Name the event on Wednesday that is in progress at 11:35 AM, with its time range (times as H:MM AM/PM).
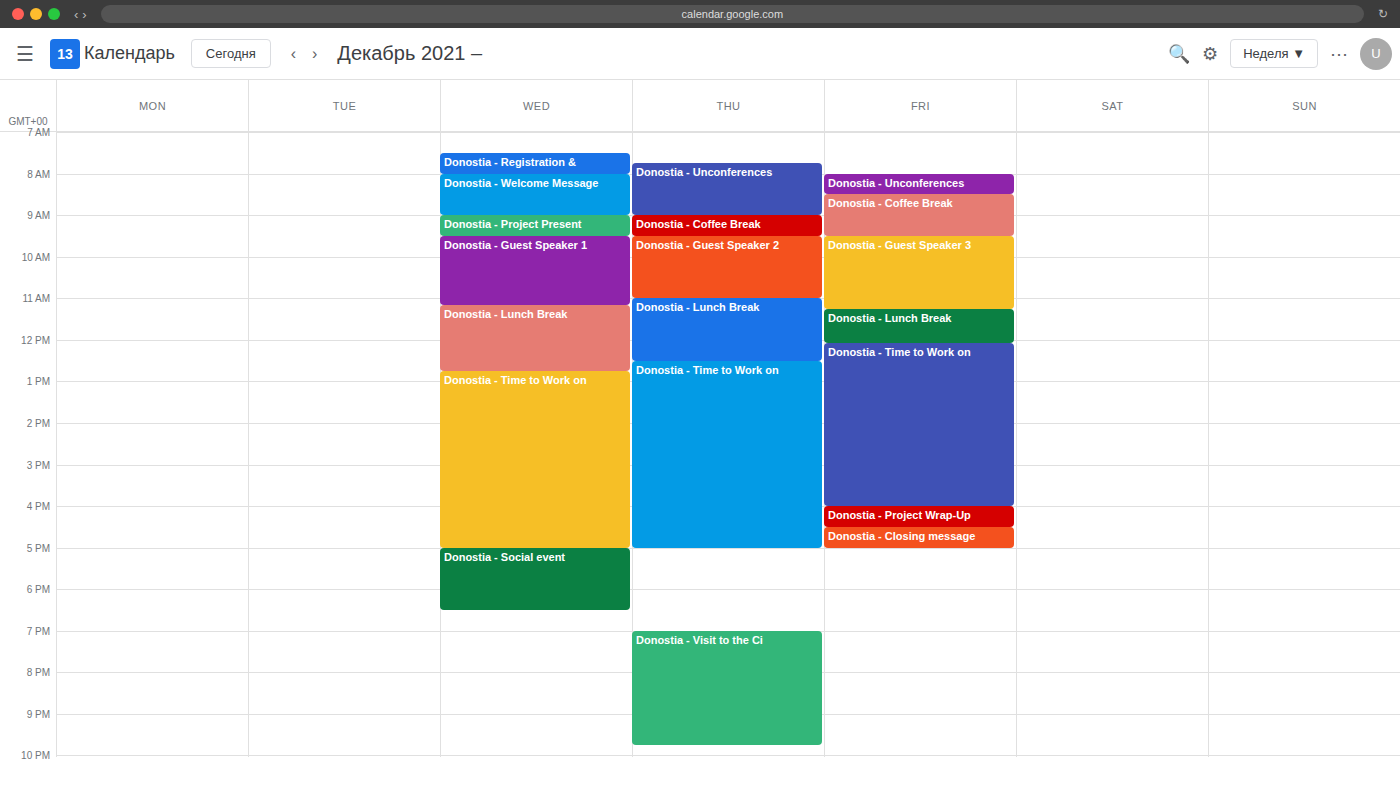
"Donostia - Lunch Break", 11:10 AM to 12:45 PM